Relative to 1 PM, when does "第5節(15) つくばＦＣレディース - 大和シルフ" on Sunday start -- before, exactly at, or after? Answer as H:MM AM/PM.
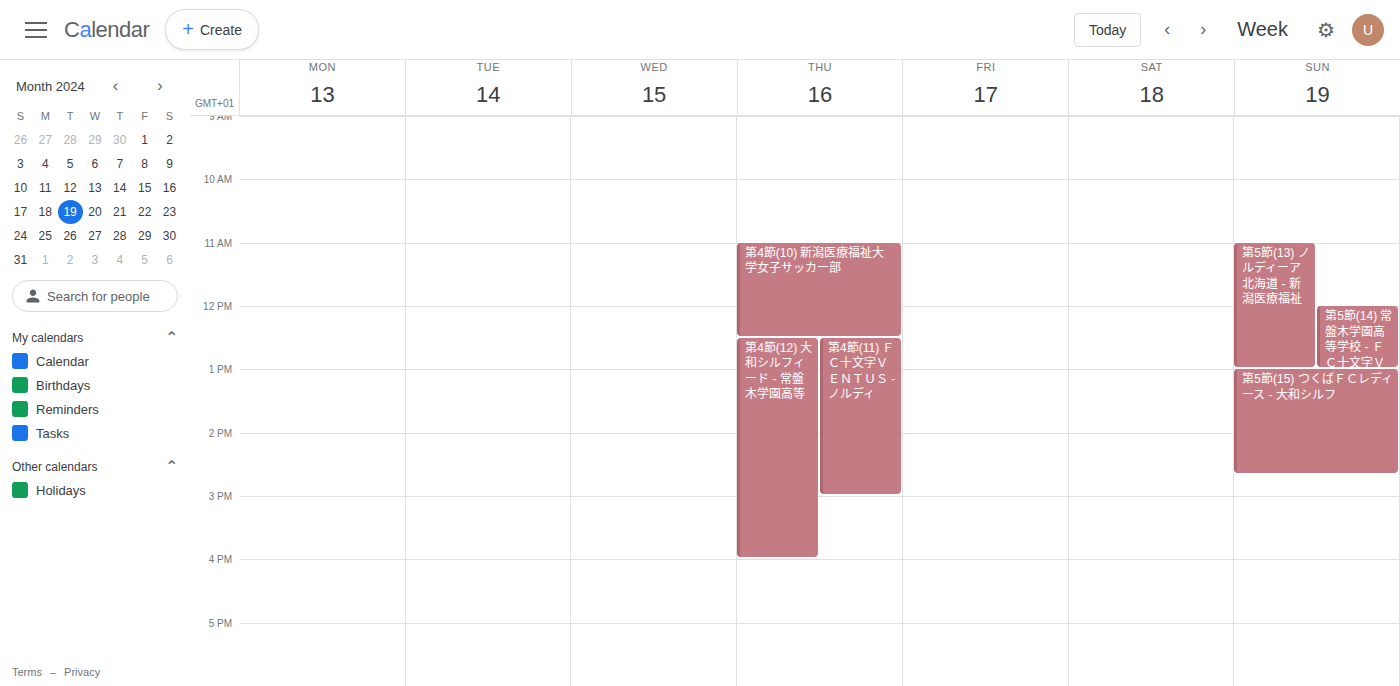
1:00 PM -- exactly at 1 PM, on the 1 PM line.